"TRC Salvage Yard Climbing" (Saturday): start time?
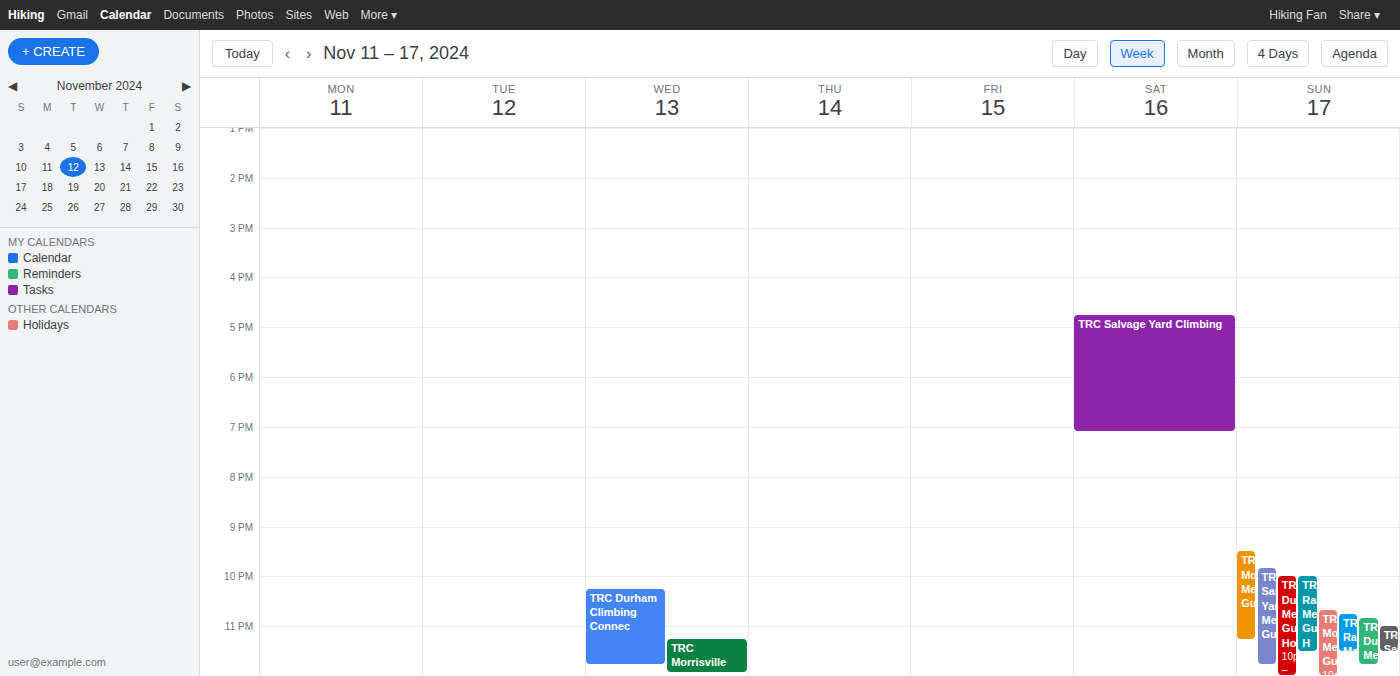
4:45 PM